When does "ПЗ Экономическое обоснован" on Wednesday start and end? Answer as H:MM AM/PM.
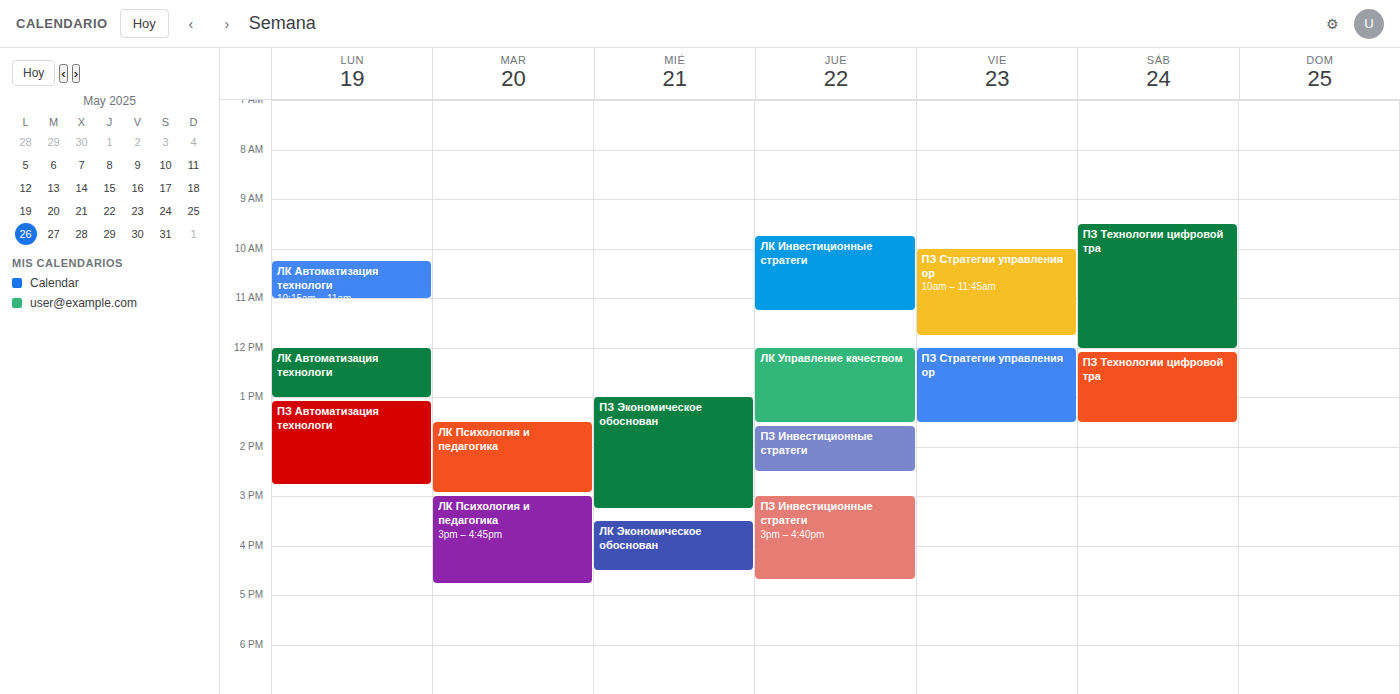
1:00 PM to 3:15 PM